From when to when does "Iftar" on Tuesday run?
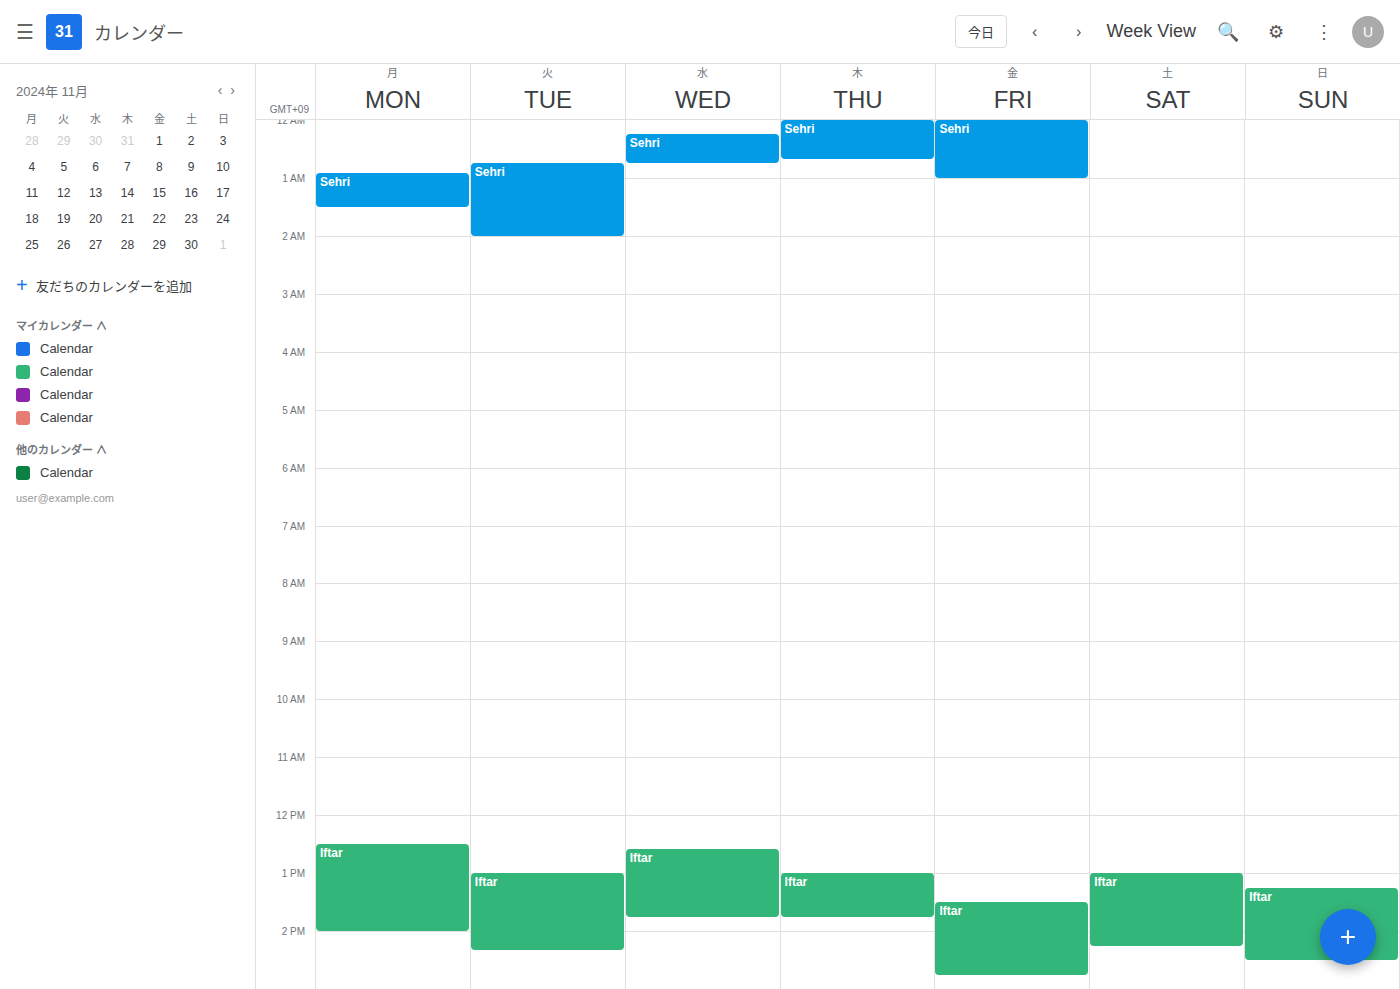
1:00 PM to 2:20 PM